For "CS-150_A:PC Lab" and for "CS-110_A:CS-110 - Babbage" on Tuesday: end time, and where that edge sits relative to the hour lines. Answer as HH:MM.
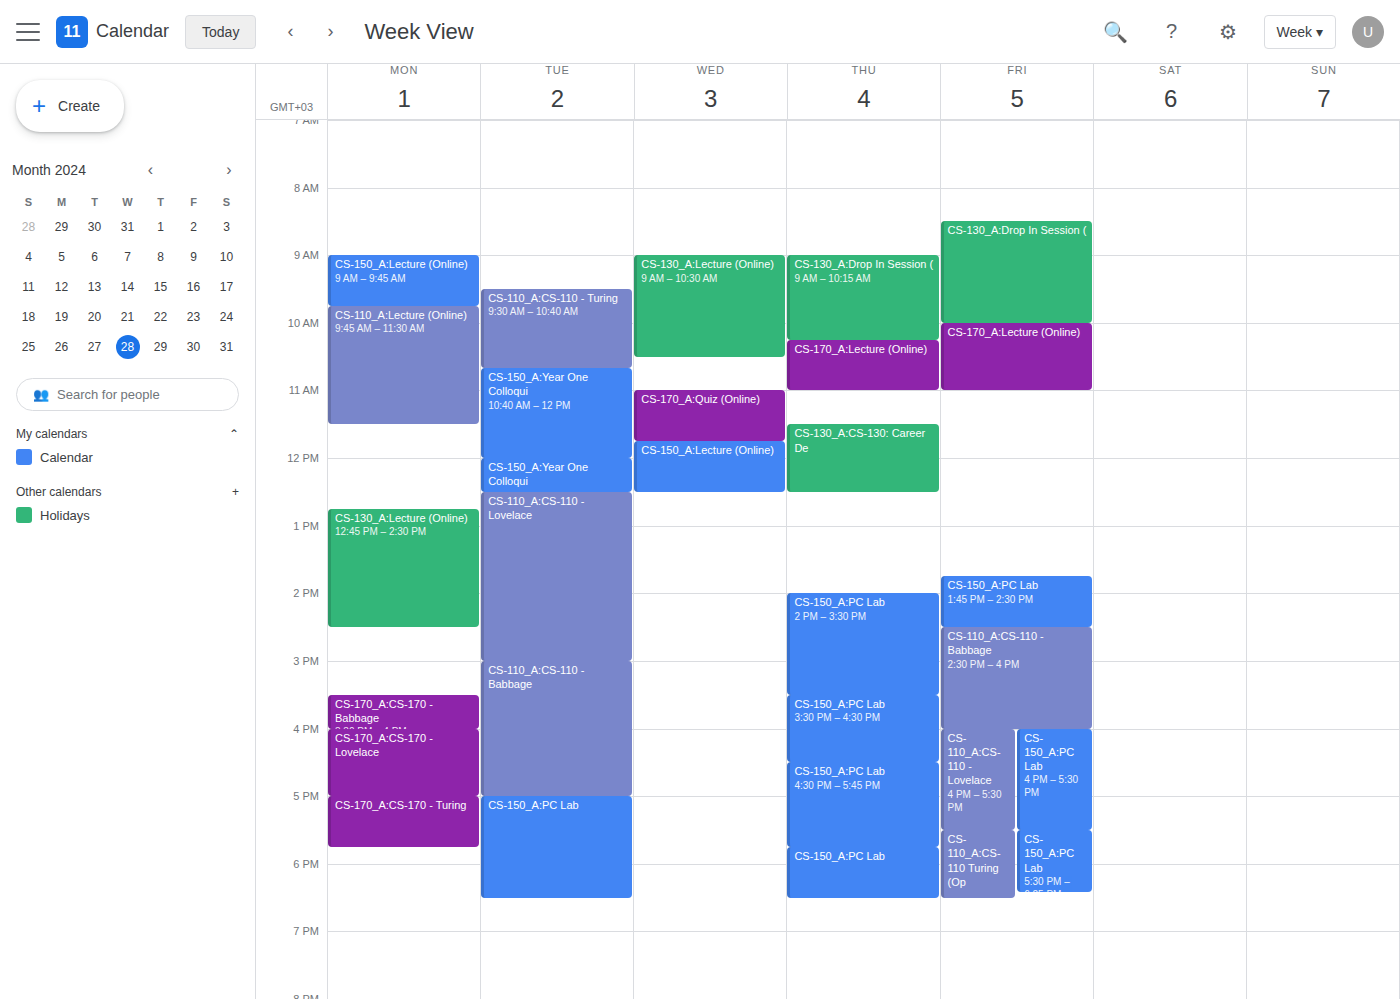
"CS-150_A:PC Lab": 18:30, halfway between the 18:00 and 19:00 lines. "CS-110_A:CS-110 - Babbage": 17:00, exactly on the 17:00 line.